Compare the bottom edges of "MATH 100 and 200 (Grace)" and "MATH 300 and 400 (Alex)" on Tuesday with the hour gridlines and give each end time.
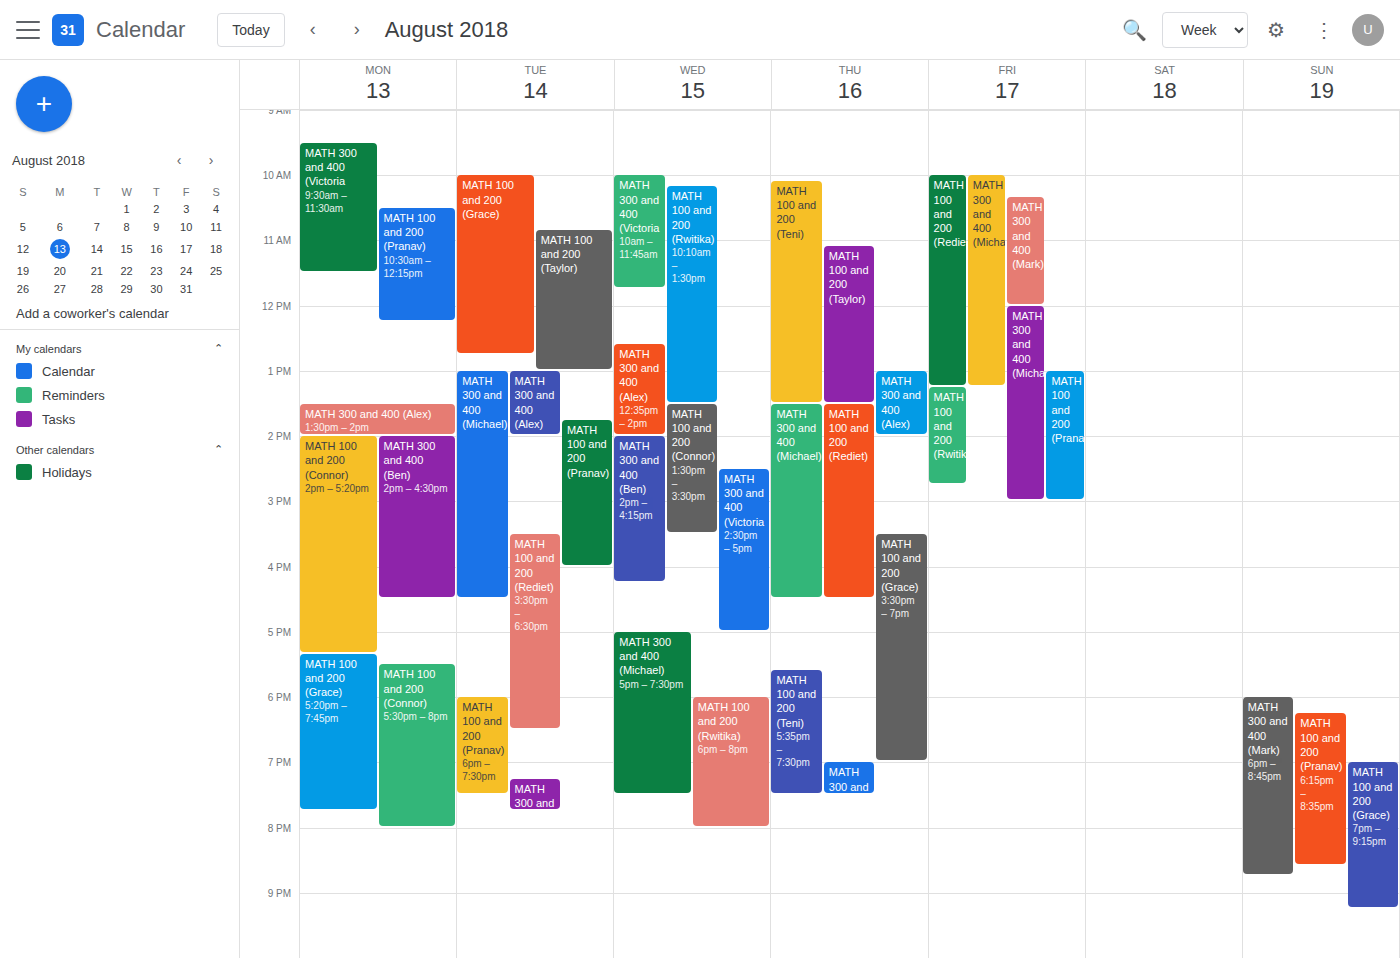
"MATH 100 and 200 (Grace)": 12:45, neither: three quarters of the way from the 12:00 line to the 13:00 line. "MATH 300 and 400 (Alex)": 14:00, exactly on the 14:00 line.